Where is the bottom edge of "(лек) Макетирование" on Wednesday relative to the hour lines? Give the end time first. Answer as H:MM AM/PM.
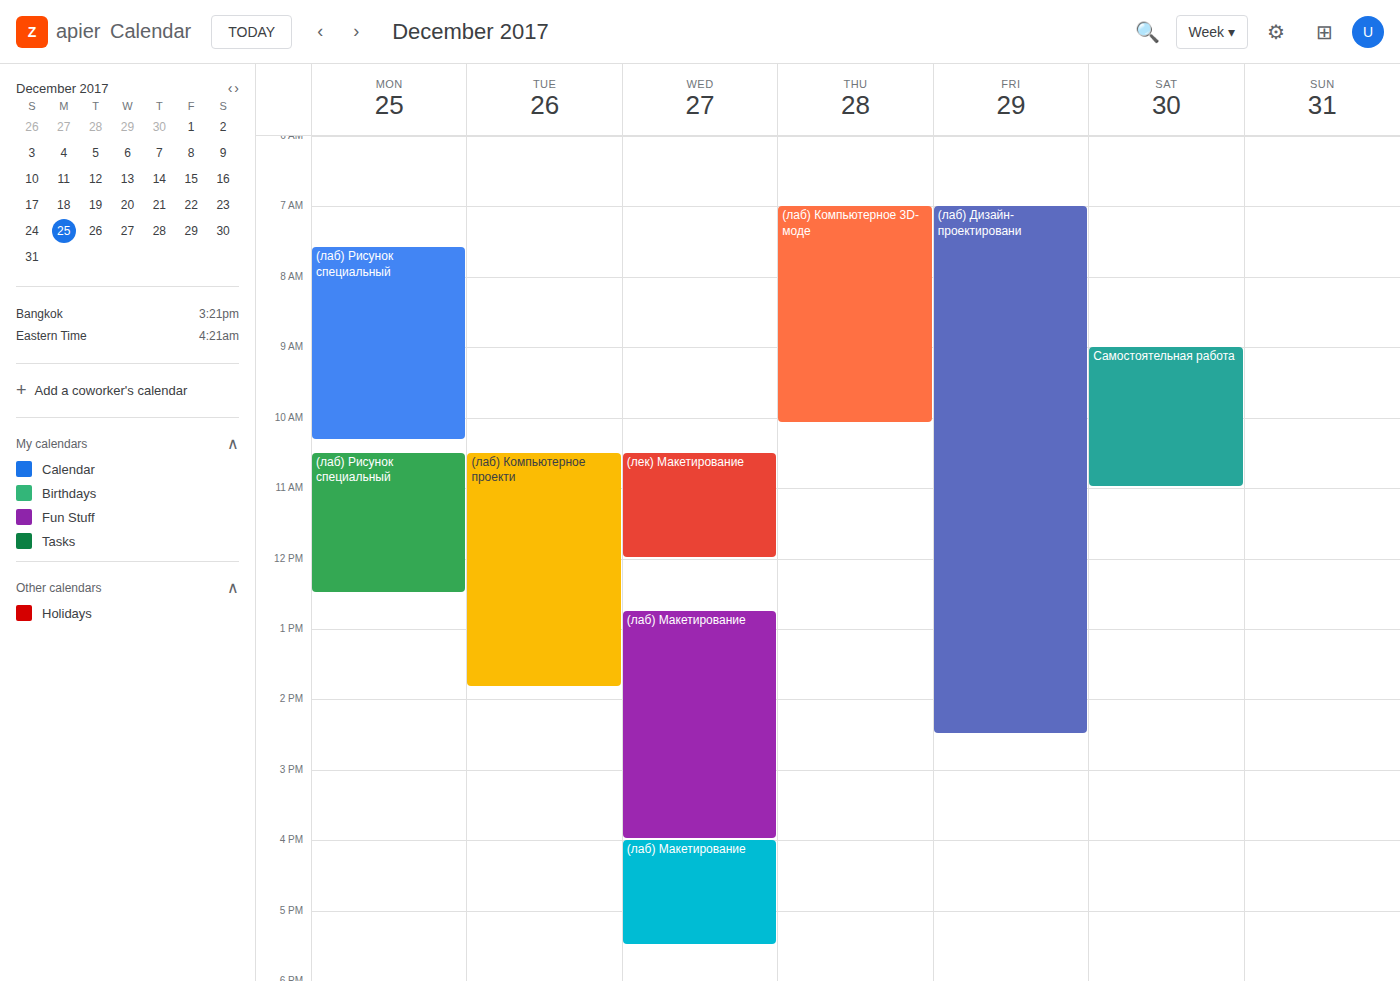
12:00 PM -- exactly on the 12 PM line.